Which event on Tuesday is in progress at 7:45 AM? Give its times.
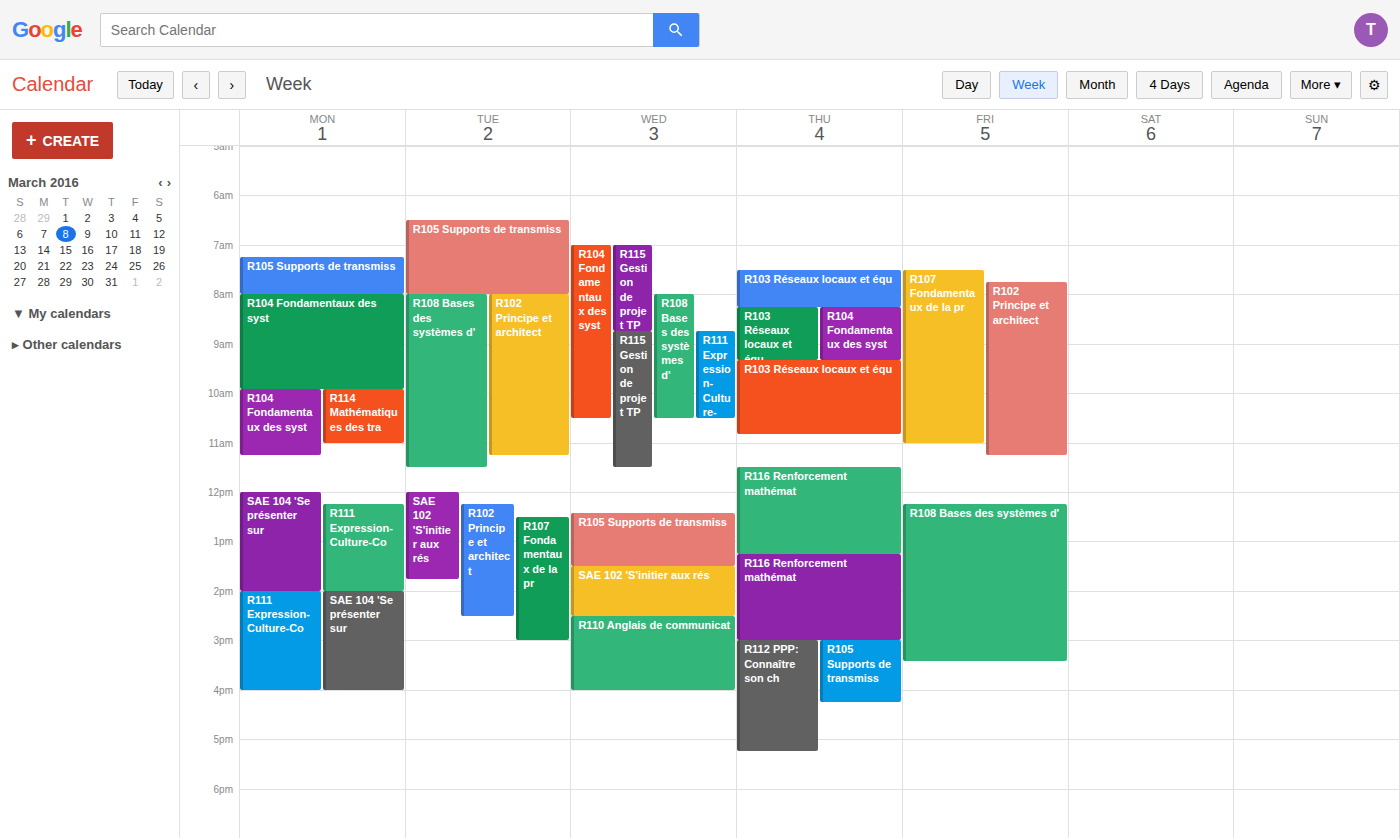
"R105 Supports de transmiss", 6:30 AM to 8:00 AM